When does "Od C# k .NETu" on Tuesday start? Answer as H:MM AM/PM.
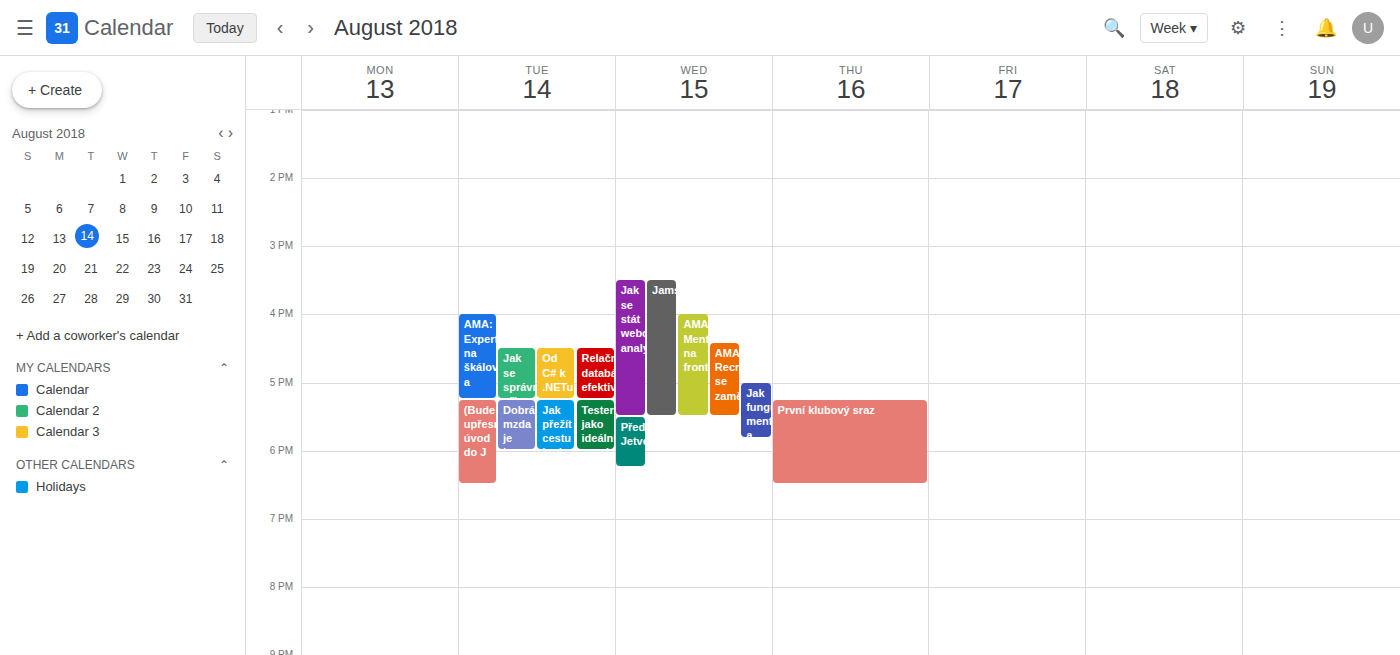
4:30 PM